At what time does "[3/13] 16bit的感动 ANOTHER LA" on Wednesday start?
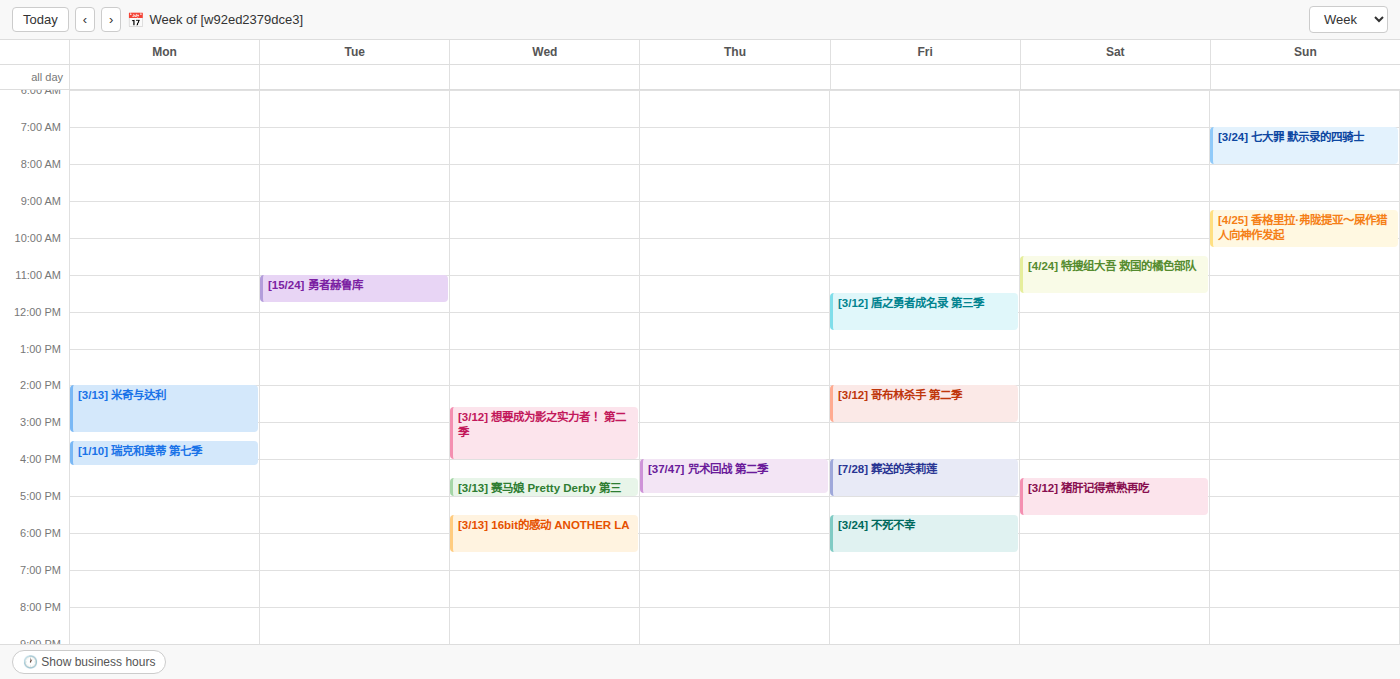
5:30 PM